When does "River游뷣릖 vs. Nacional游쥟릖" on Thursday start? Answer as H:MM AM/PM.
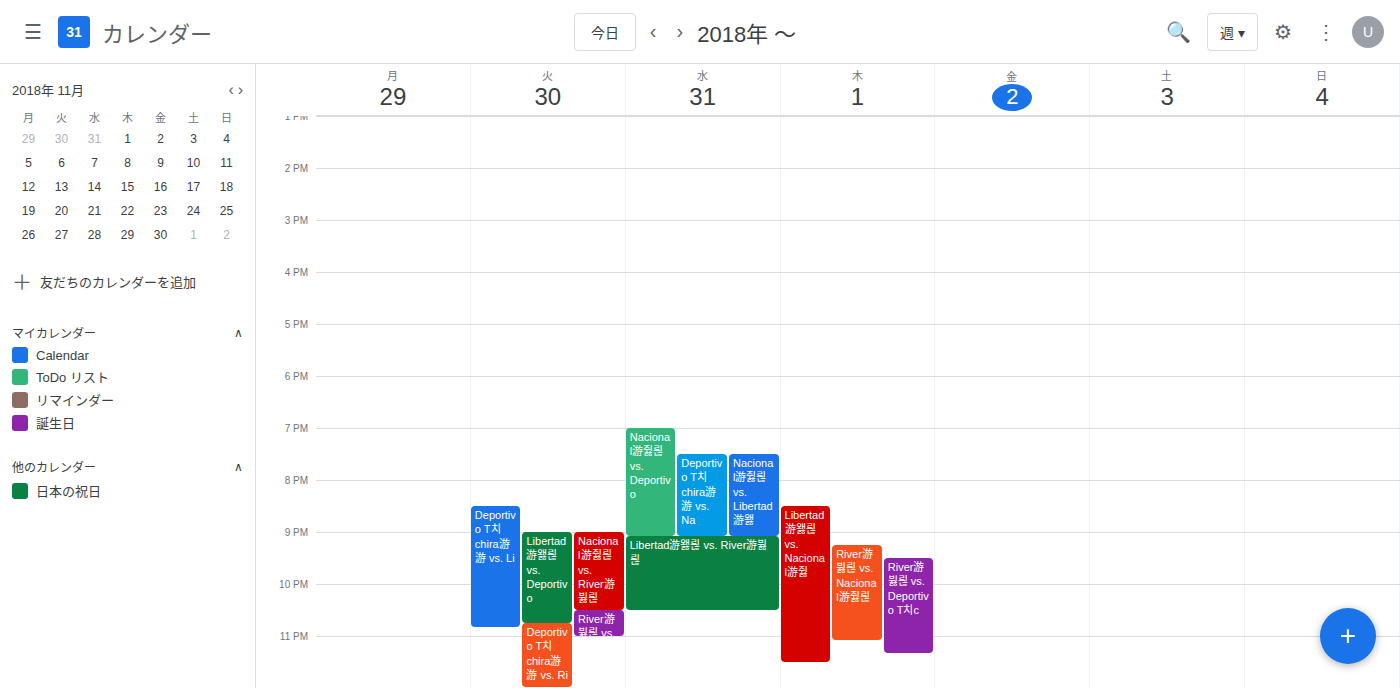
9:15 PM